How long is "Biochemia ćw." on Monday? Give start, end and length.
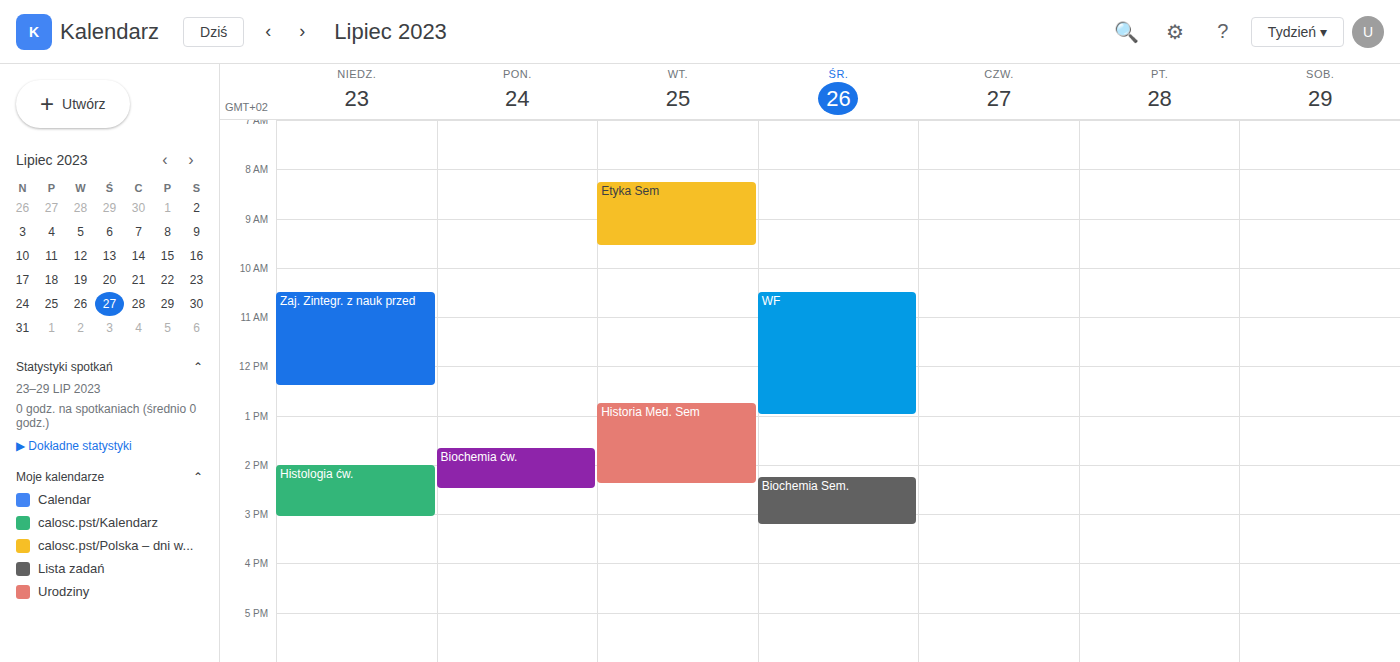
1:40 PM to 2:30 PM, 50 minutes